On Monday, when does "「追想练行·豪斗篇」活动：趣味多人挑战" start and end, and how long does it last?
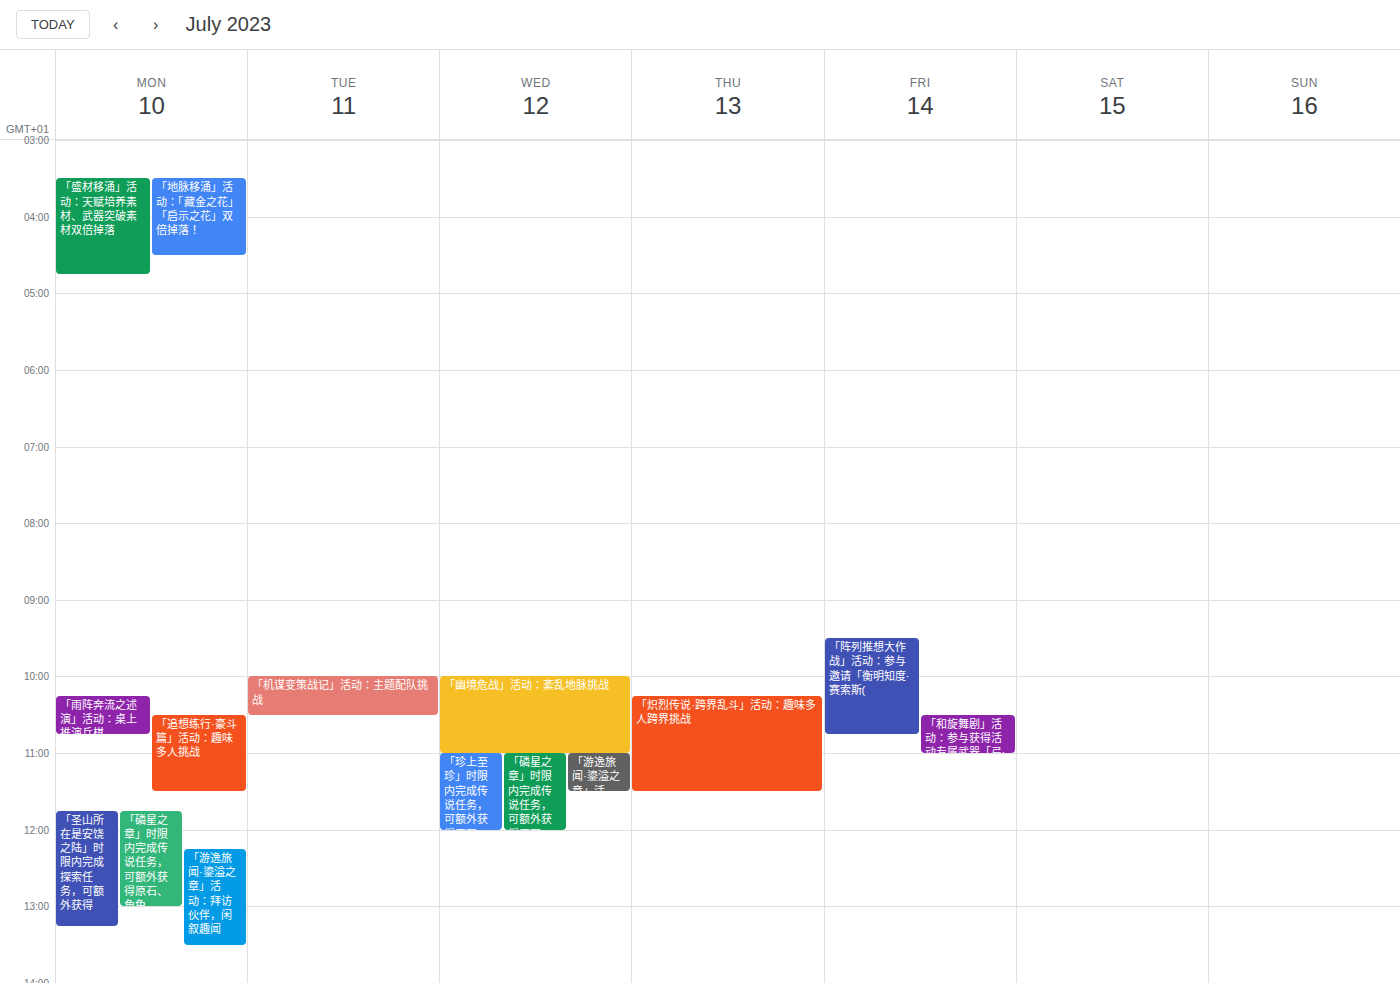
10:30 to 11:30, 1 hour